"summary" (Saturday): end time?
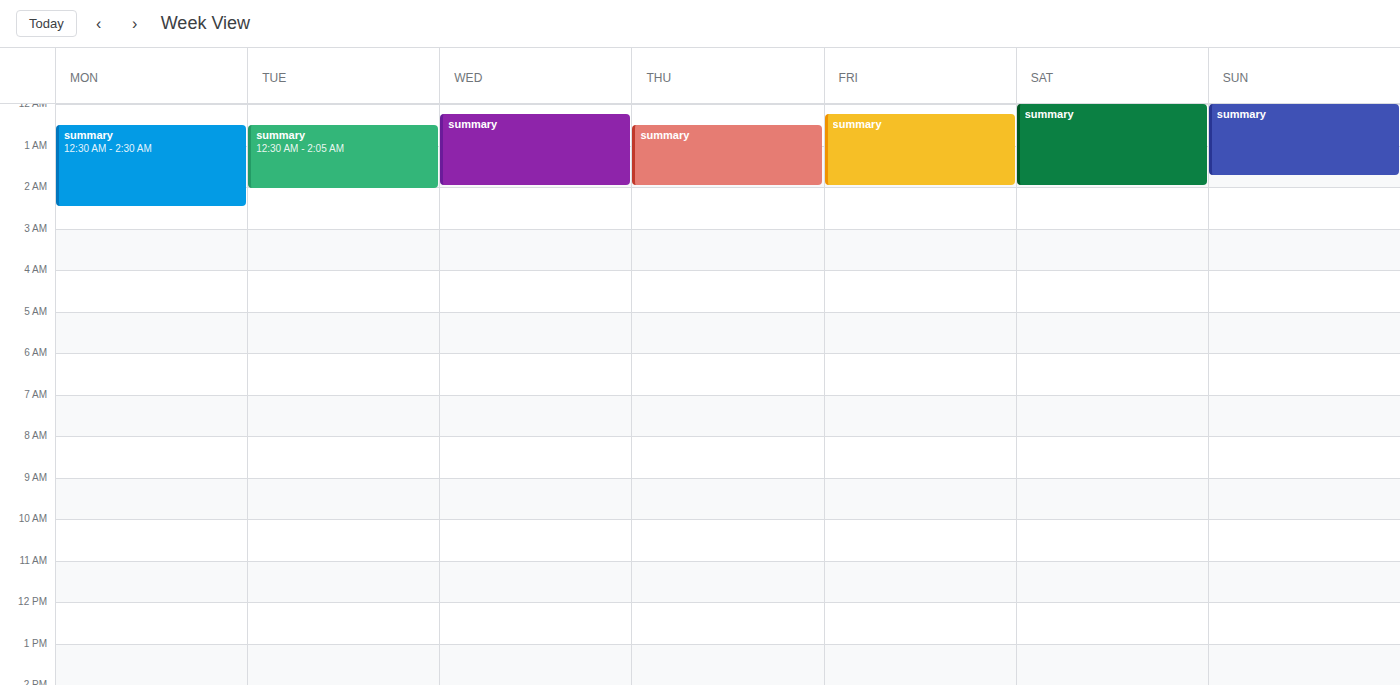
2:00 AM